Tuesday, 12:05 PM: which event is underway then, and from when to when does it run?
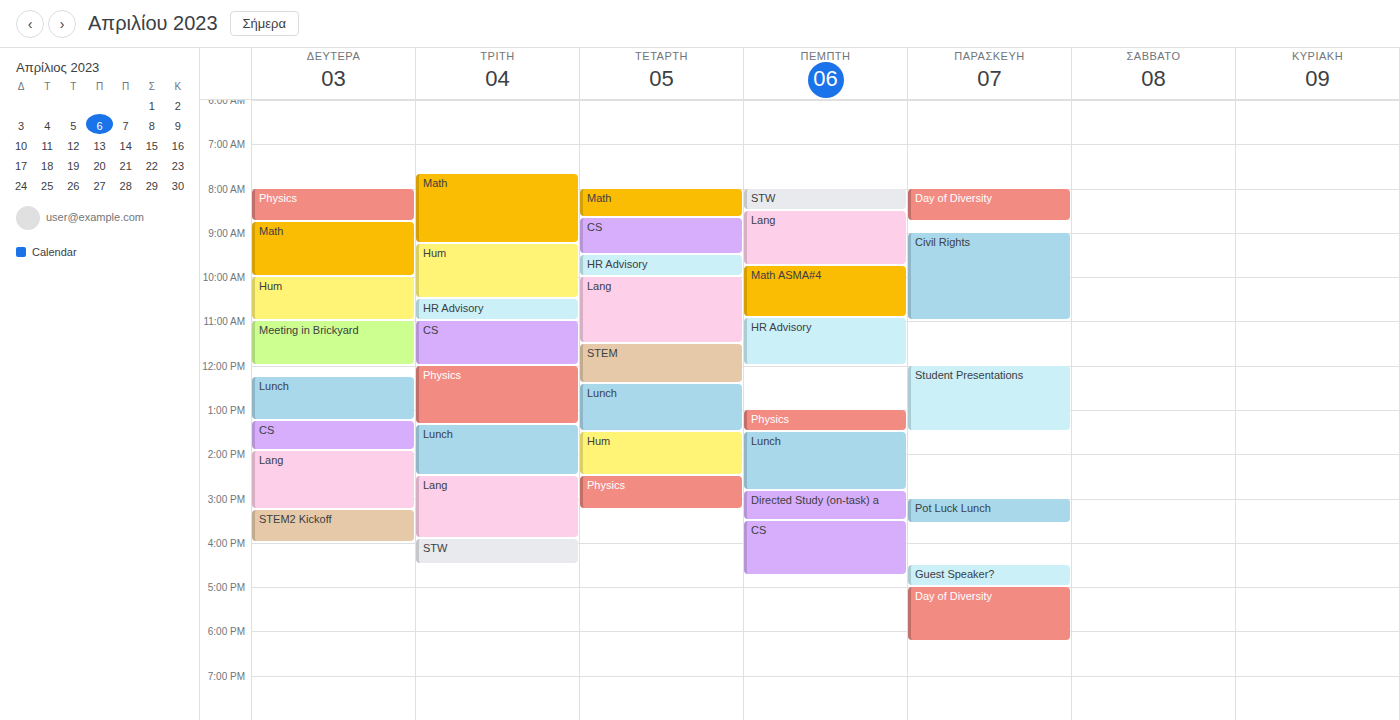
"Physics", 12:00 PM to 1:20 PM